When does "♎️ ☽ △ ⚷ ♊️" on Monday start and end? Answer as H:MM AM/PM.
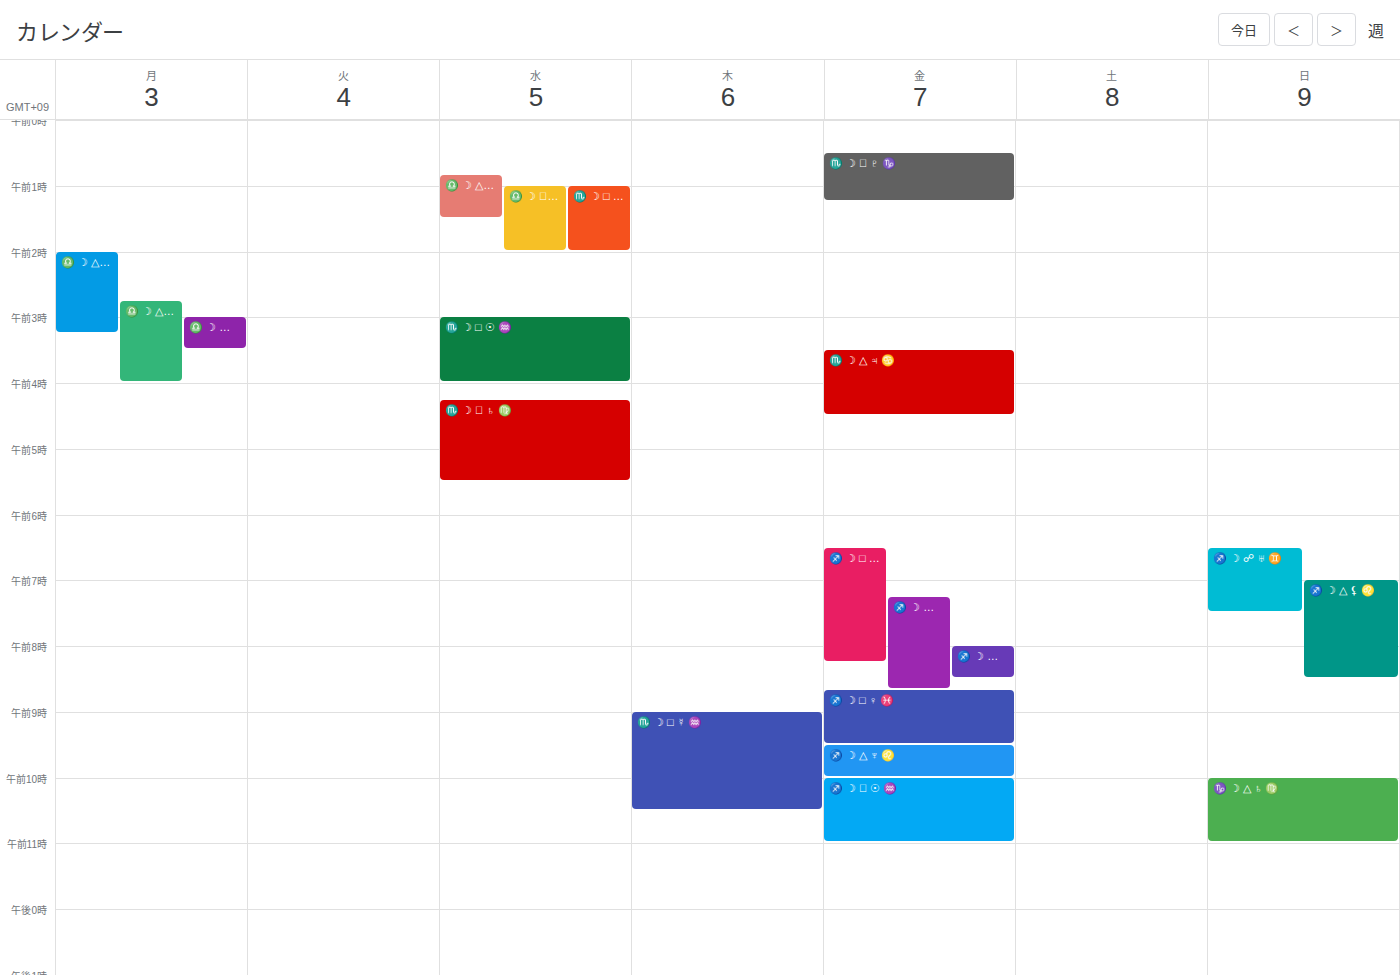
2:00 AM to 3:15 AM